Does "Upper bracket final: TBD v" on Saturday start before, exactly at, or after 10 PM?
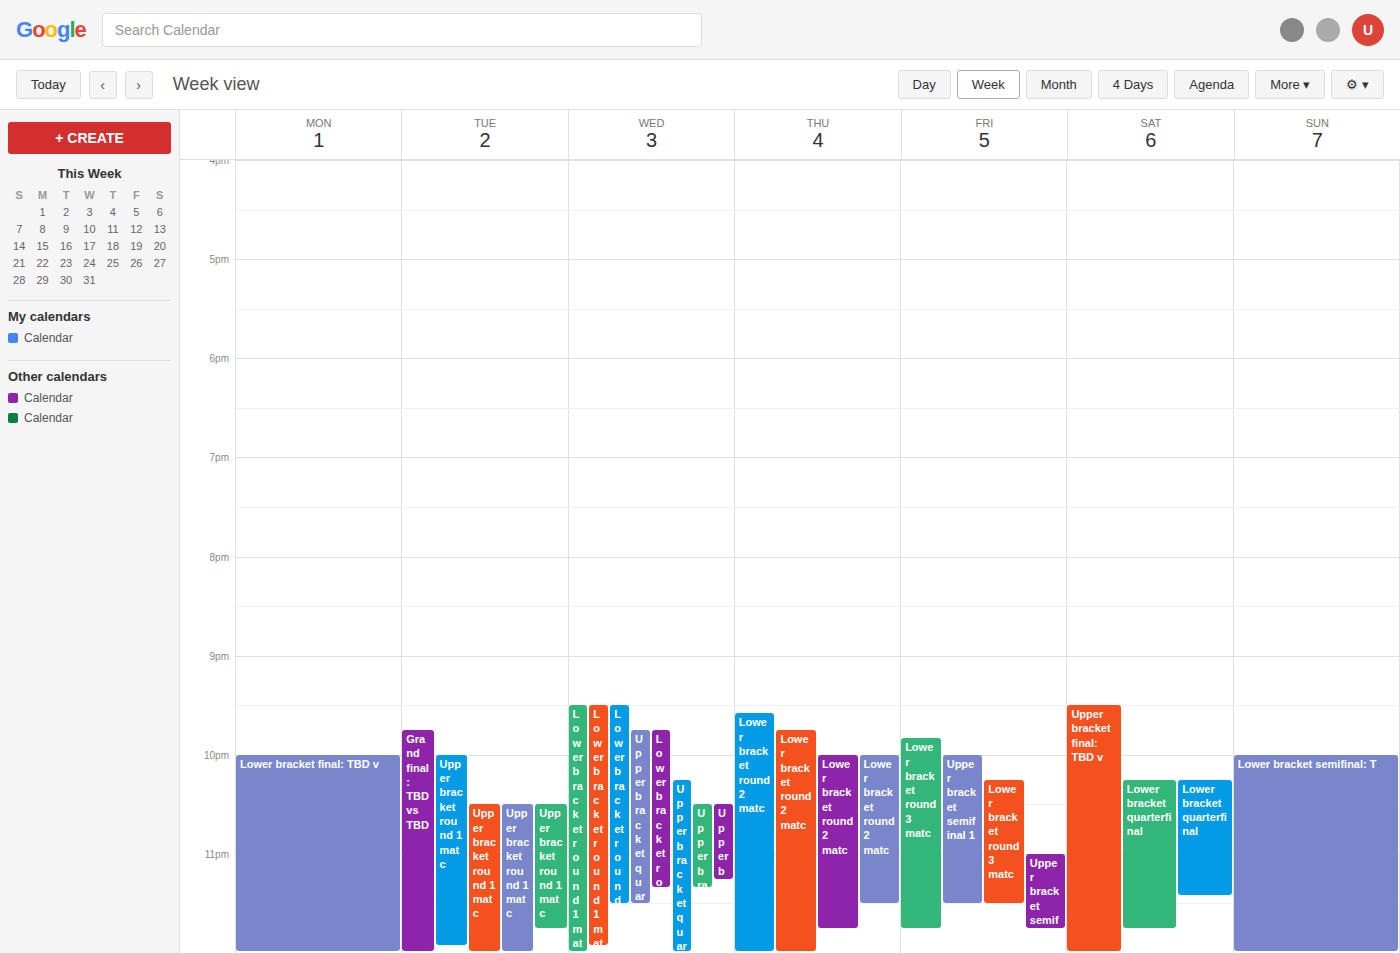
9:30 PM -- before 10 PM, 30 minutes above the 10 PM line.